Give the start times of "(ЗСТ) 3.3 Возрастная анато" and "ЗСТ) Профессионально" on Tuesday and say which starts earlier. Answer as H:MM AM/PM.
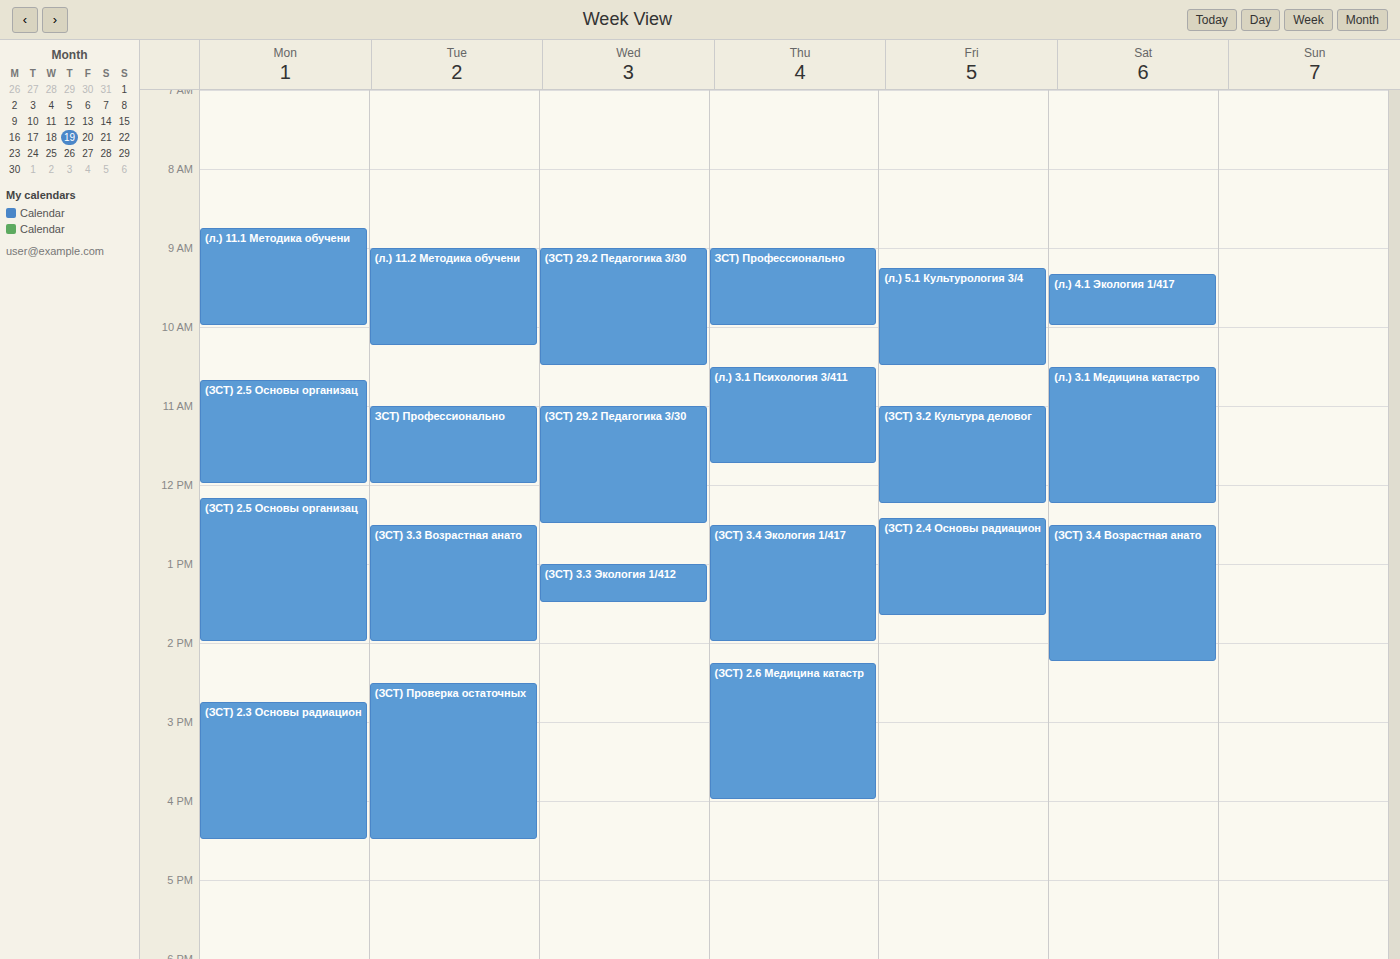
"ЗСТ) Профессионально" 11:00 AM; "(ЗСТ) 3.3 Возрастная анато" 12:30 PM.